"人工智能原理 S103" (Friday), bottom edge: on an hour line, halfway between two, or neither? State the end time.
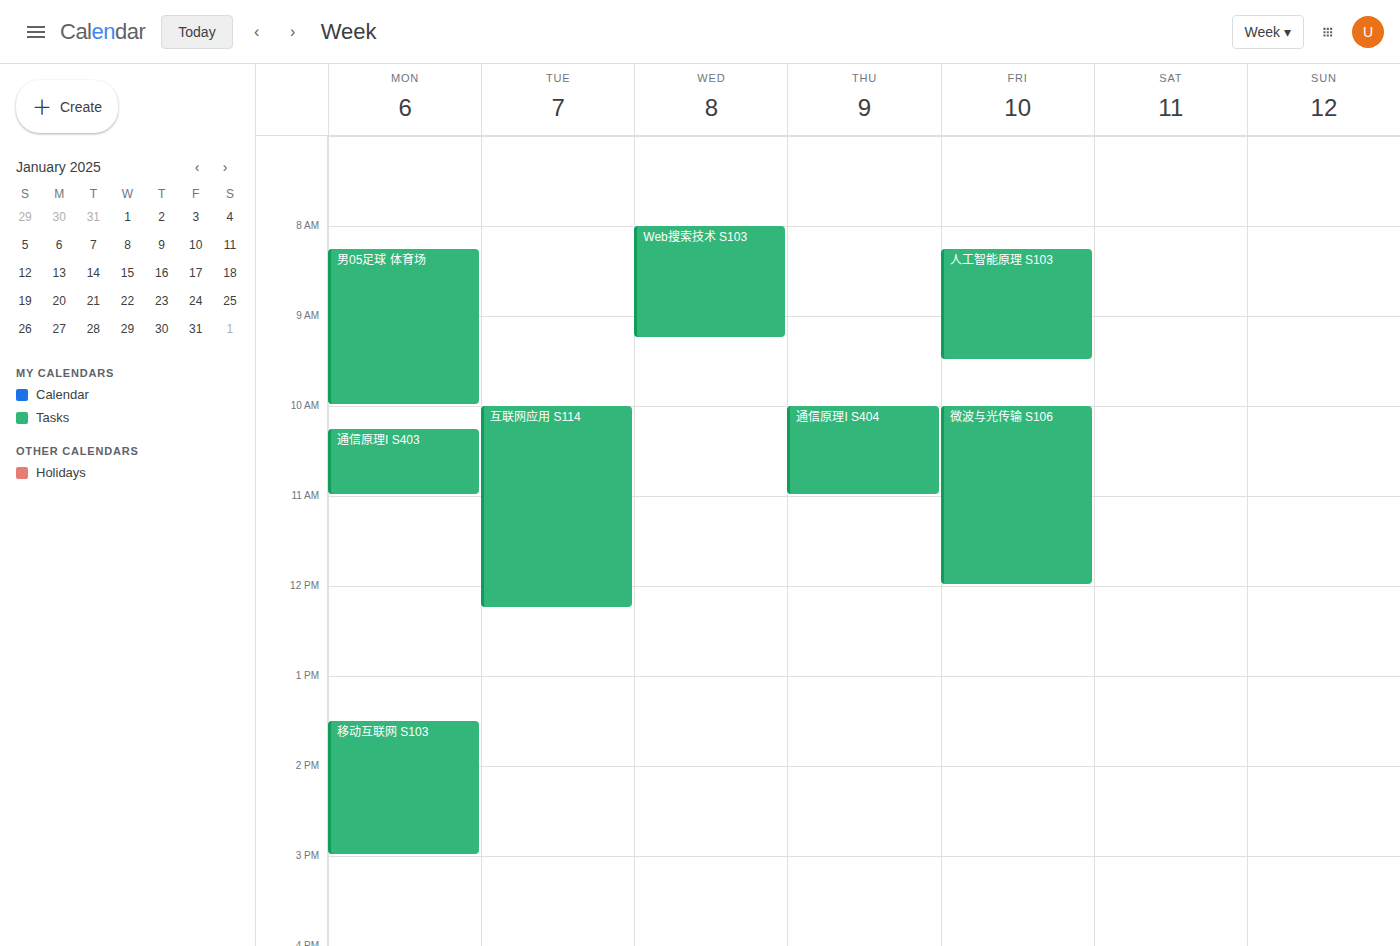
9:30 AM -- halfway between the 9 AM and 10 AM lines.